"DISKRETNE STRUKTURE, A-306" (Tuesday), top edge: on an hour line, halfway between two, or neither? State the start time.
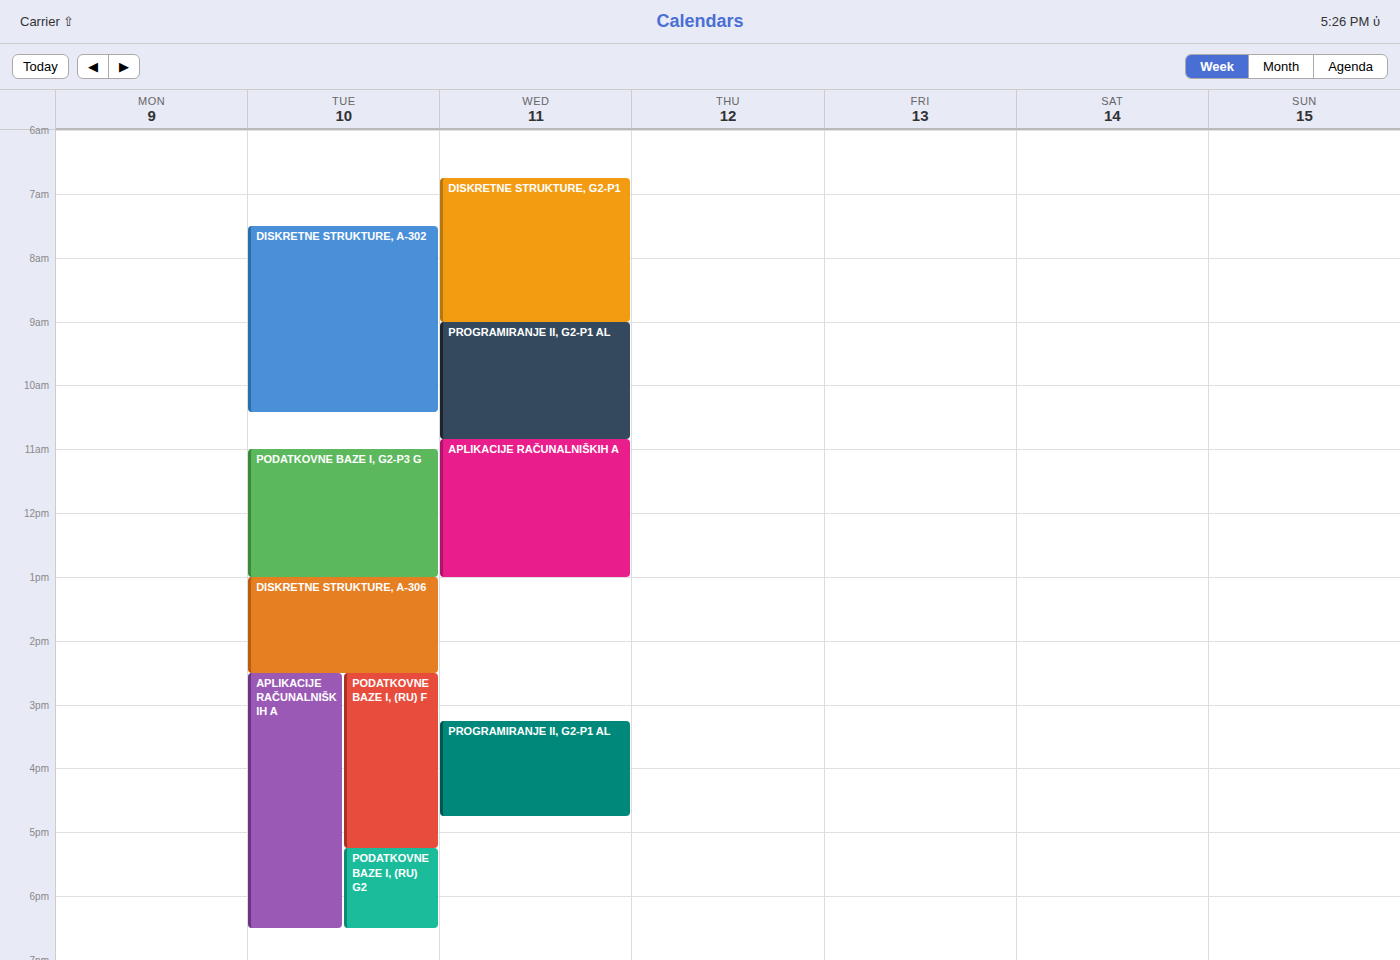
1:00 PM -- exactly on the 1 PM line.